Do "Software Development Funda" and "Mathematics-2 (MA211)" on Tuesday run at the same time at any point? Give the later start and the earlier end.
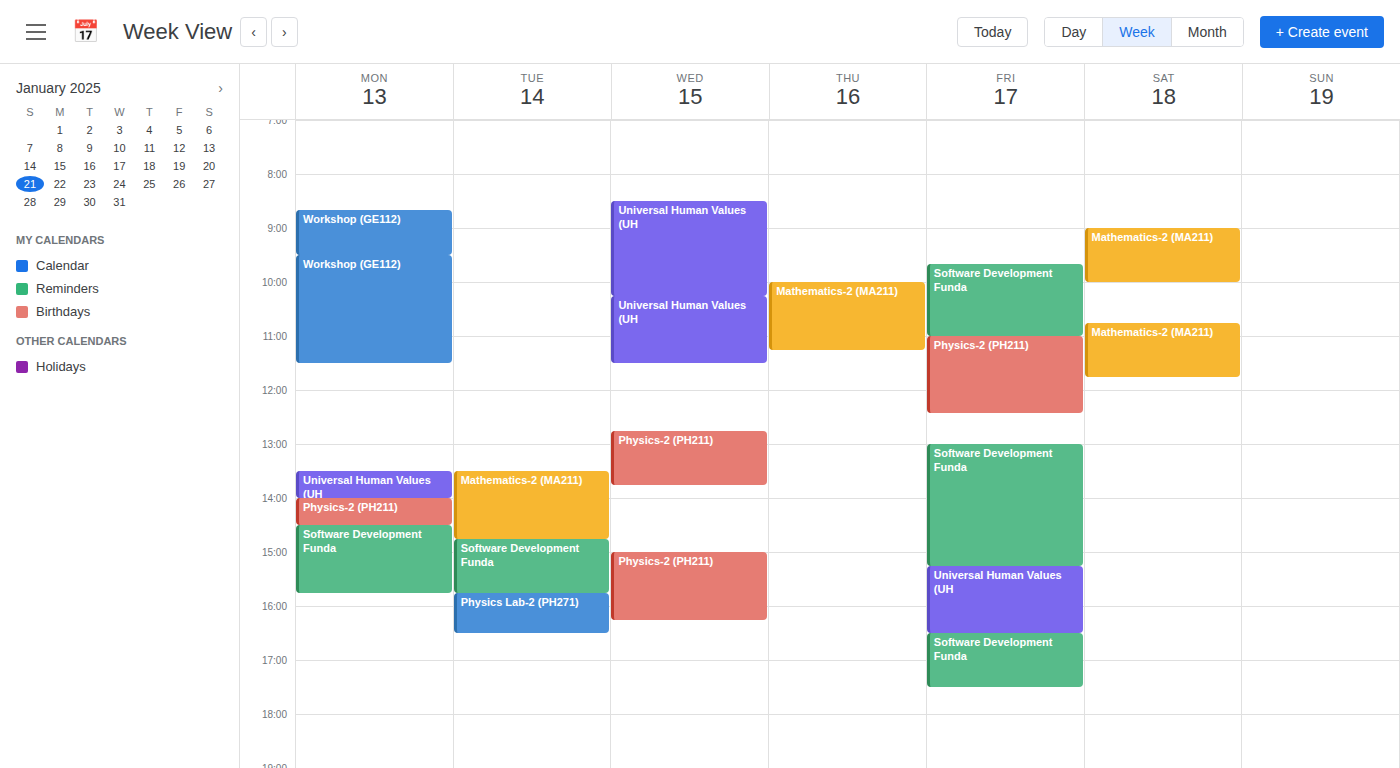
"Mathematics-2 (MA211)" ends at 2:45 PM, exactly when "Software Development Funda" starts -- they touch but do not overlap.